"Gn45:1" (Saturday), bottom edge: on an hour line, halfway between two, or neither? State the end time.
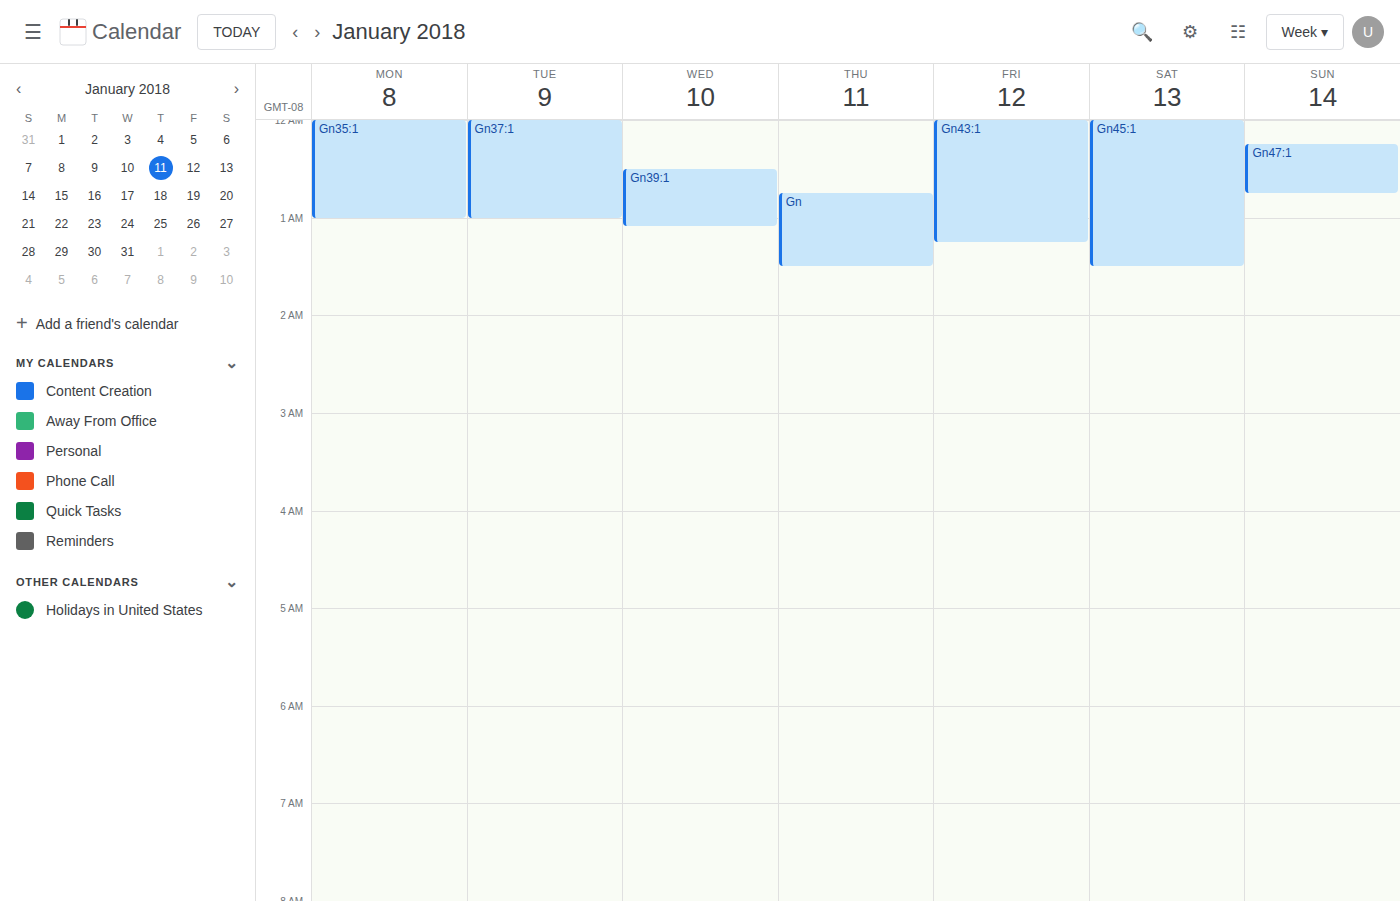
1:30 AM -- halfway between the 1 AM and 2 AM lines.